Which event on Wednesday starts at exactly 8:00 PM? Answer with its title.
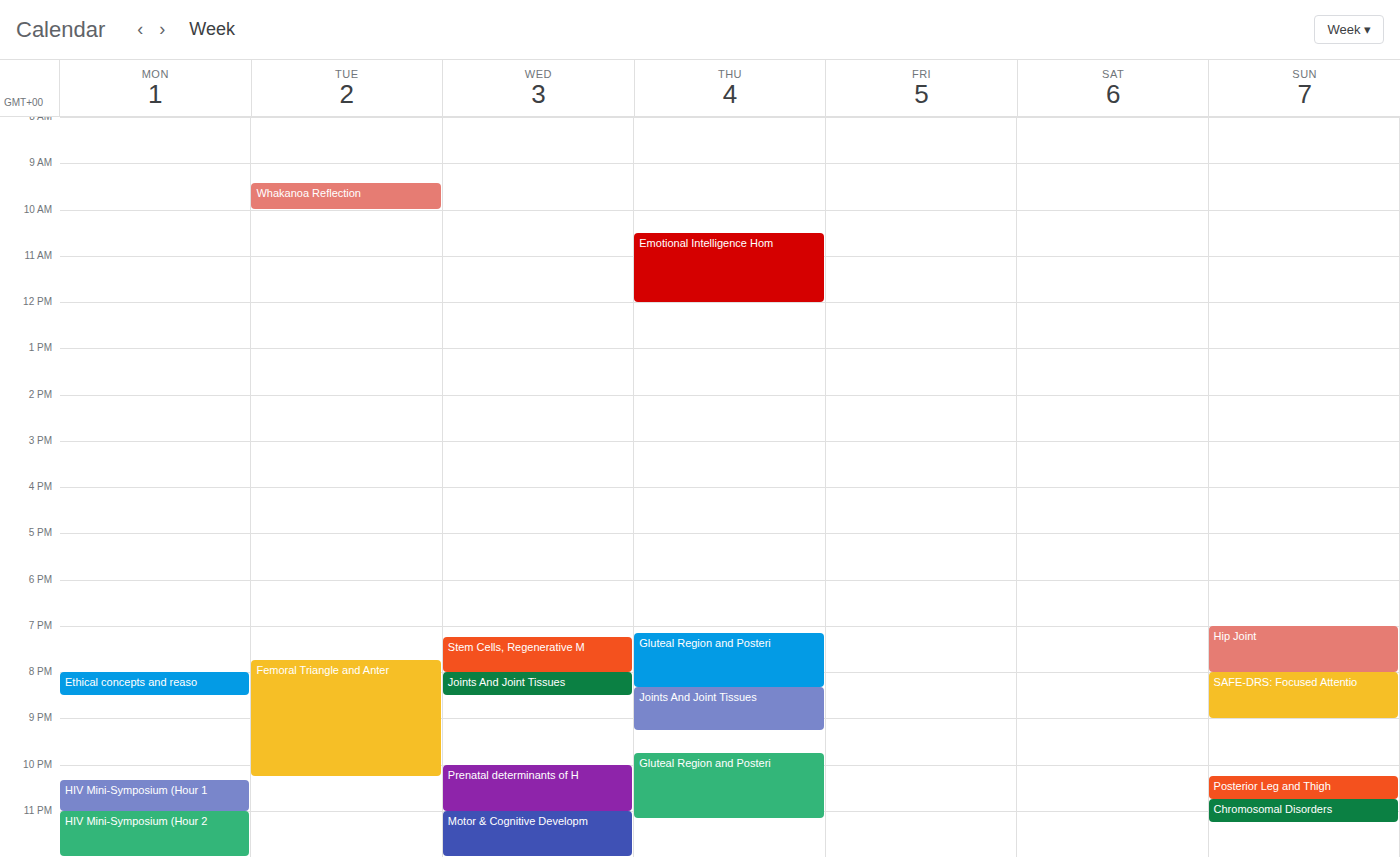
"Joints And Joint Tissues"